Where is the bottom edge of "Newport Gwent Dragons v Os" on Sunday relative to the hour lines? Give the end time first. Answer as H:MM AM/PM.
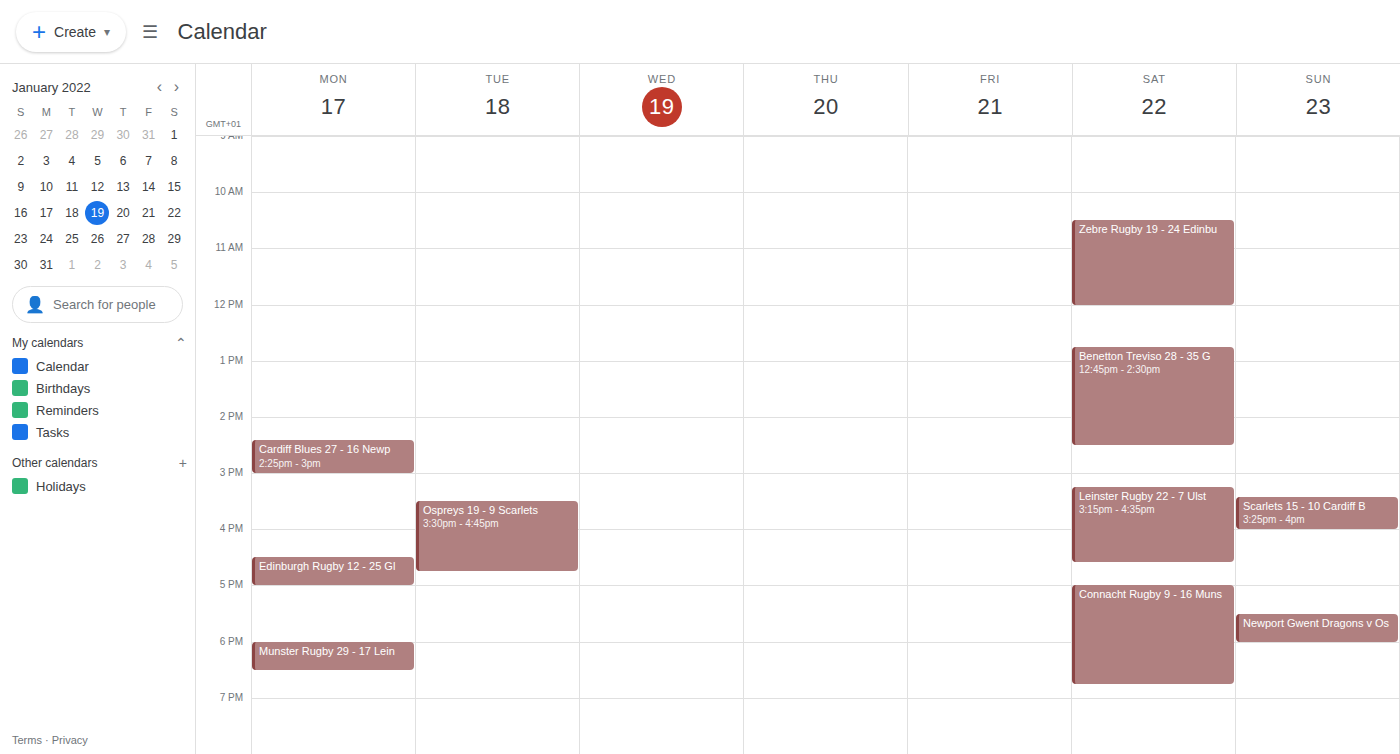
6:00 PM -- exactly on the 6 PM line.